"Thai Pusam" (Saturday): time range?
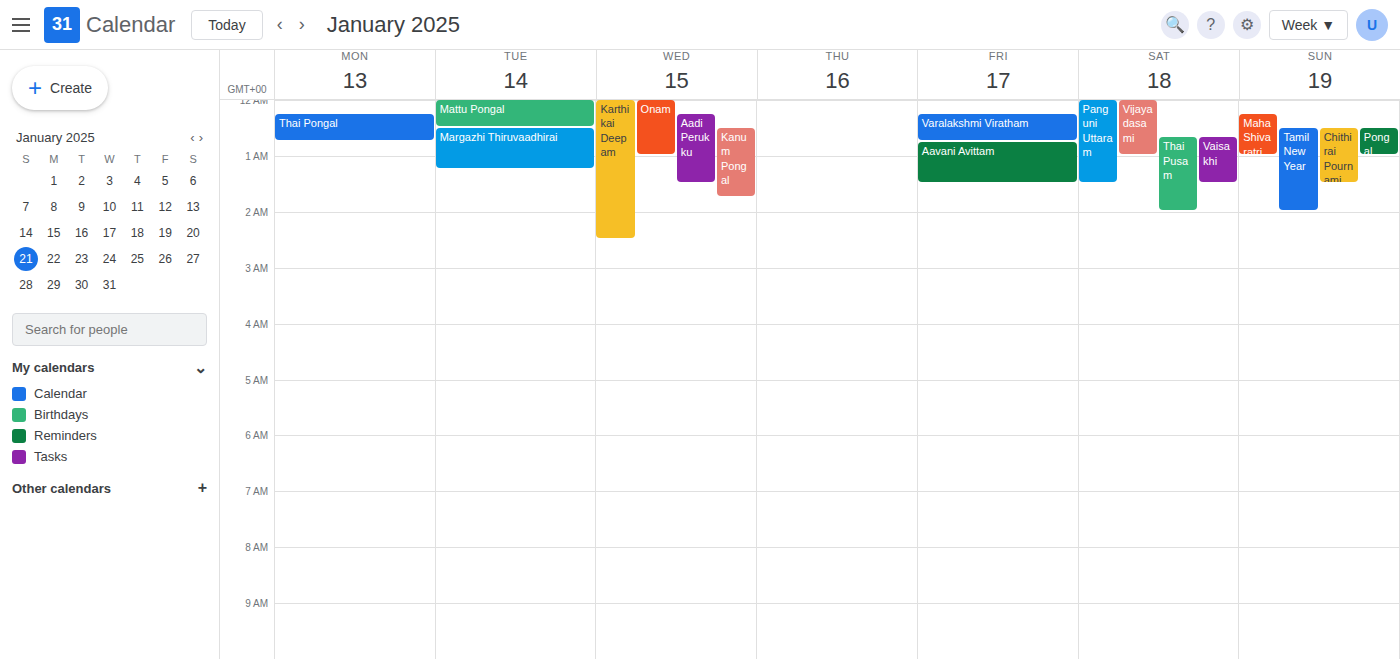
12:40 AM to 2:00 AM